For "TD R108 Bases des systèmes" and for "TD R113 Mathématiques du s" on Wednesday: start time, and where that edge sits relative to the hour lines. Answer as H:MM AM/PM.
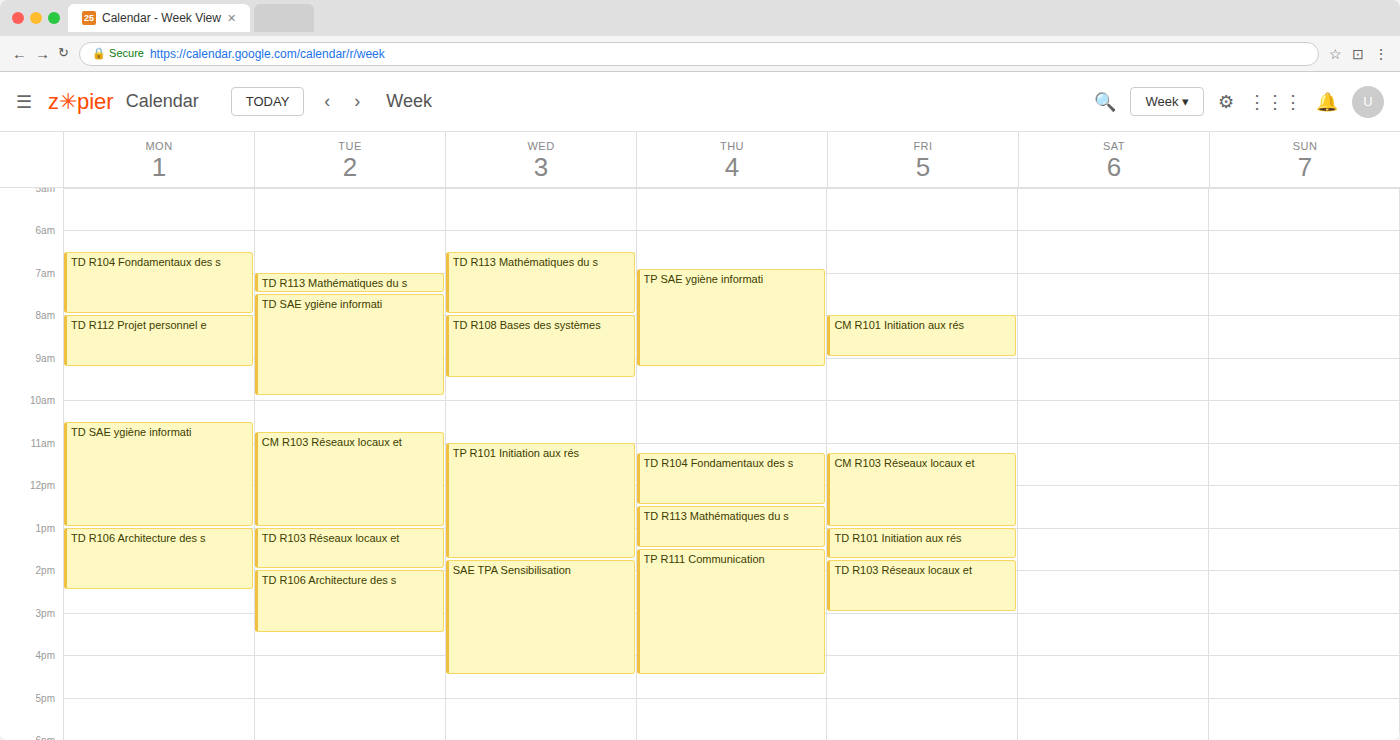
"TD R108 Bases des systèmes": 8:00 AM, exactly on the 8 AM line. "TD R113 Mathématiques du s": 6:30 AM, halfway between the 6 AM and 7 AM lines.